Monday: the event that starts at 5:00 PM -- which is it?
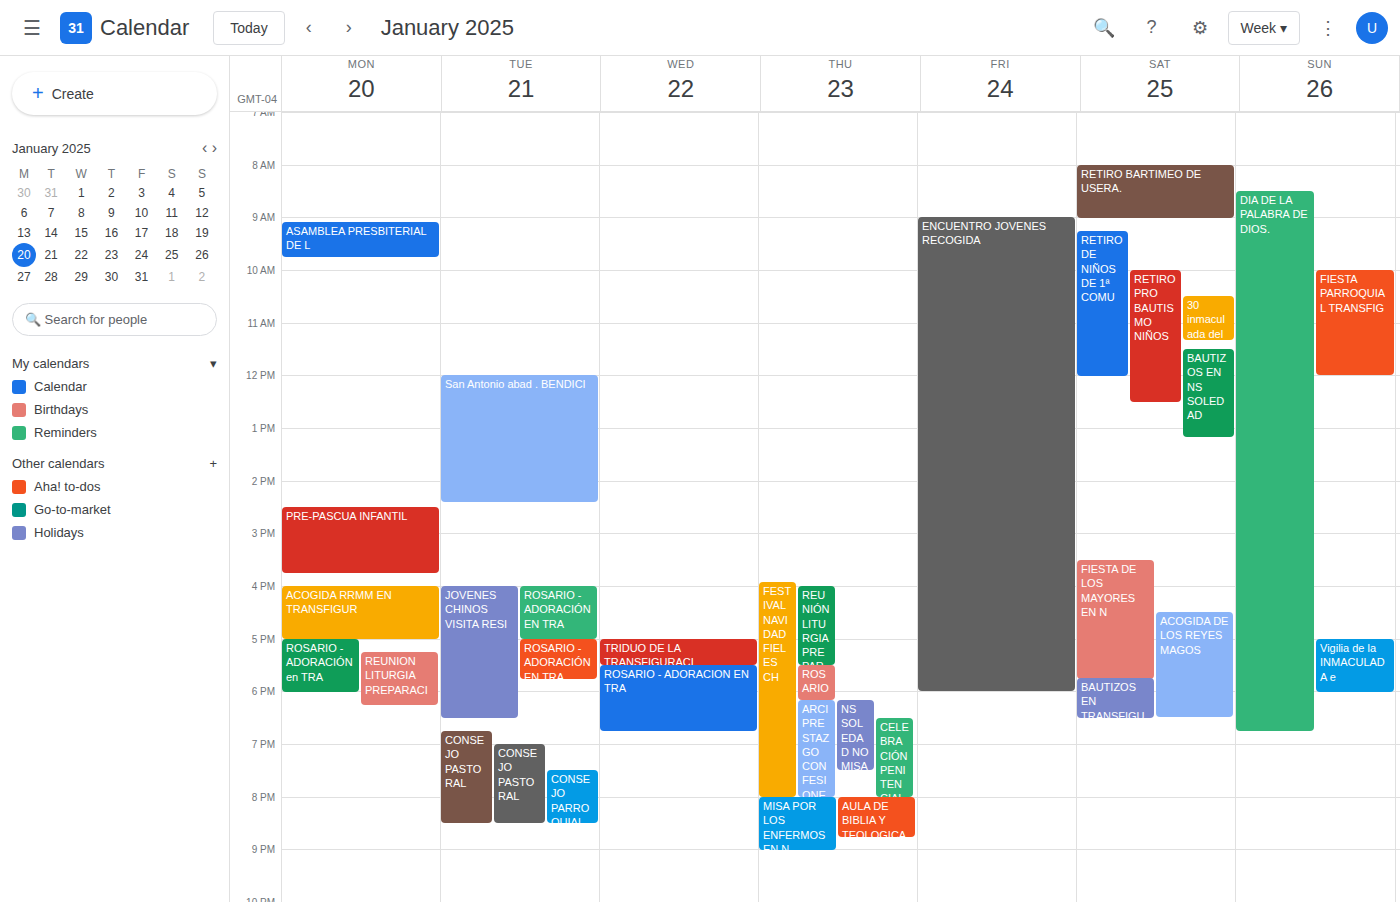
"ROSARIO - ADORACIÓN en TRA"